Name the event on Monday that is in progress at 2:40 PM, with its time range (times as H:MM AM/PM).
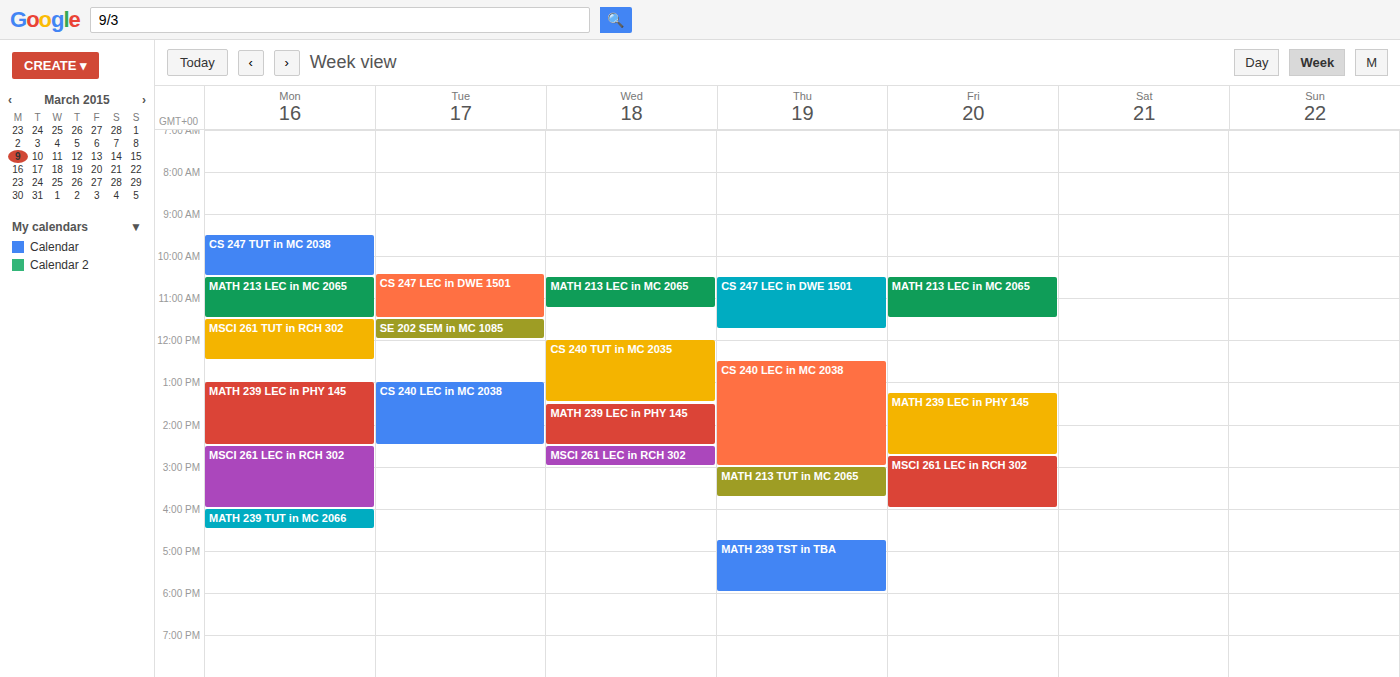
"MSCI 261 LEC in RCH 302", 2:30 PM to 4:00 PM